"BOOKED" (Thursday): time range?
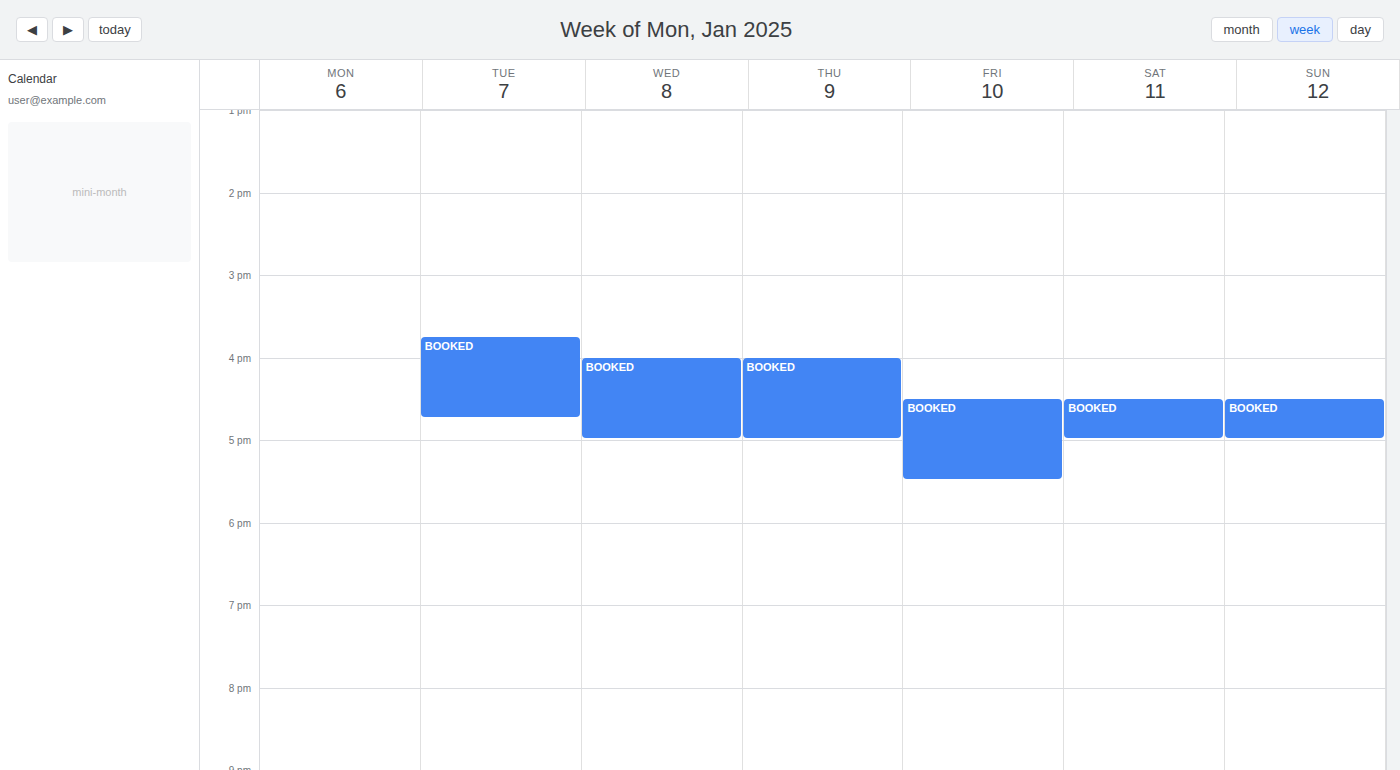
4:00 PM to 5:00 PM